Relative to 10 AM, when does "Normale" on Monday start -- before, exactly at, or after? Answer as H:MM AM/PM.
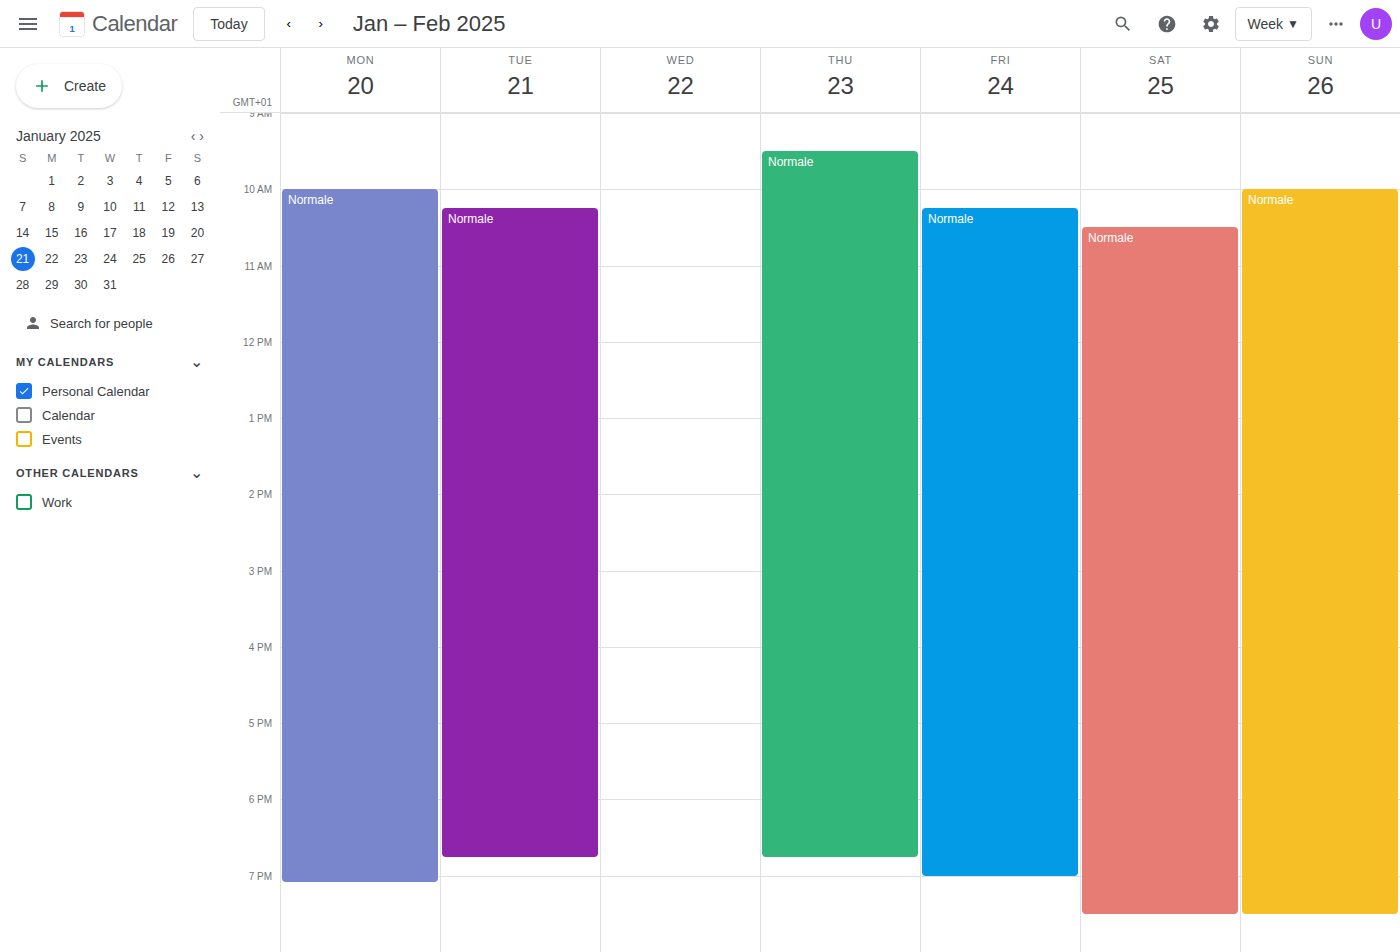
10:00 AM -- exactly at 10 AM, on the 10 AM line.